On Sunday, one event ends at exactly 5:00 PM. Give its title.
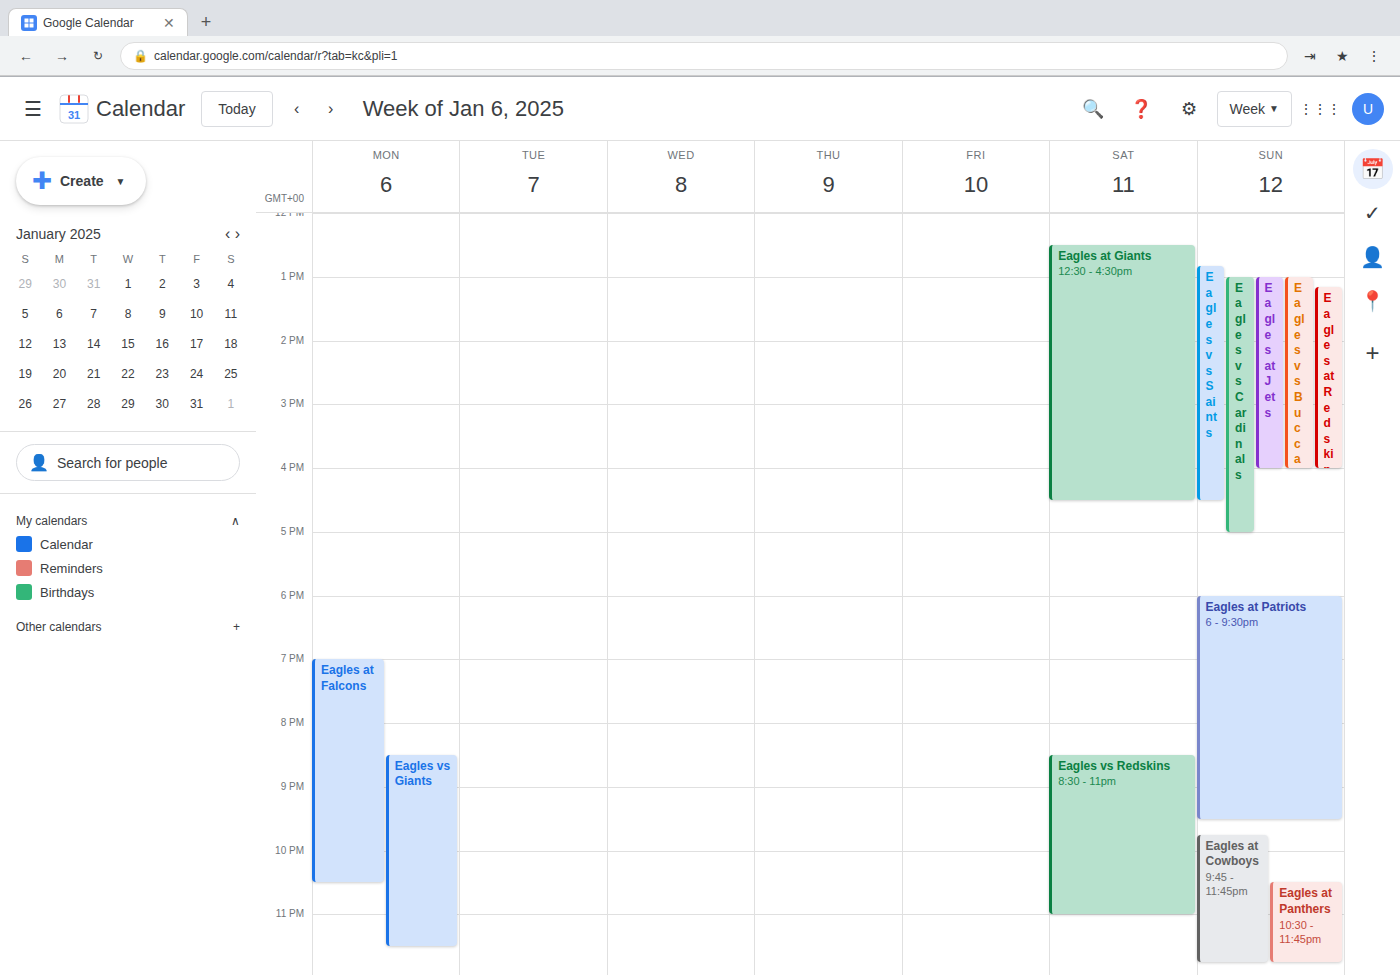
"Eagles vs Cardinals"